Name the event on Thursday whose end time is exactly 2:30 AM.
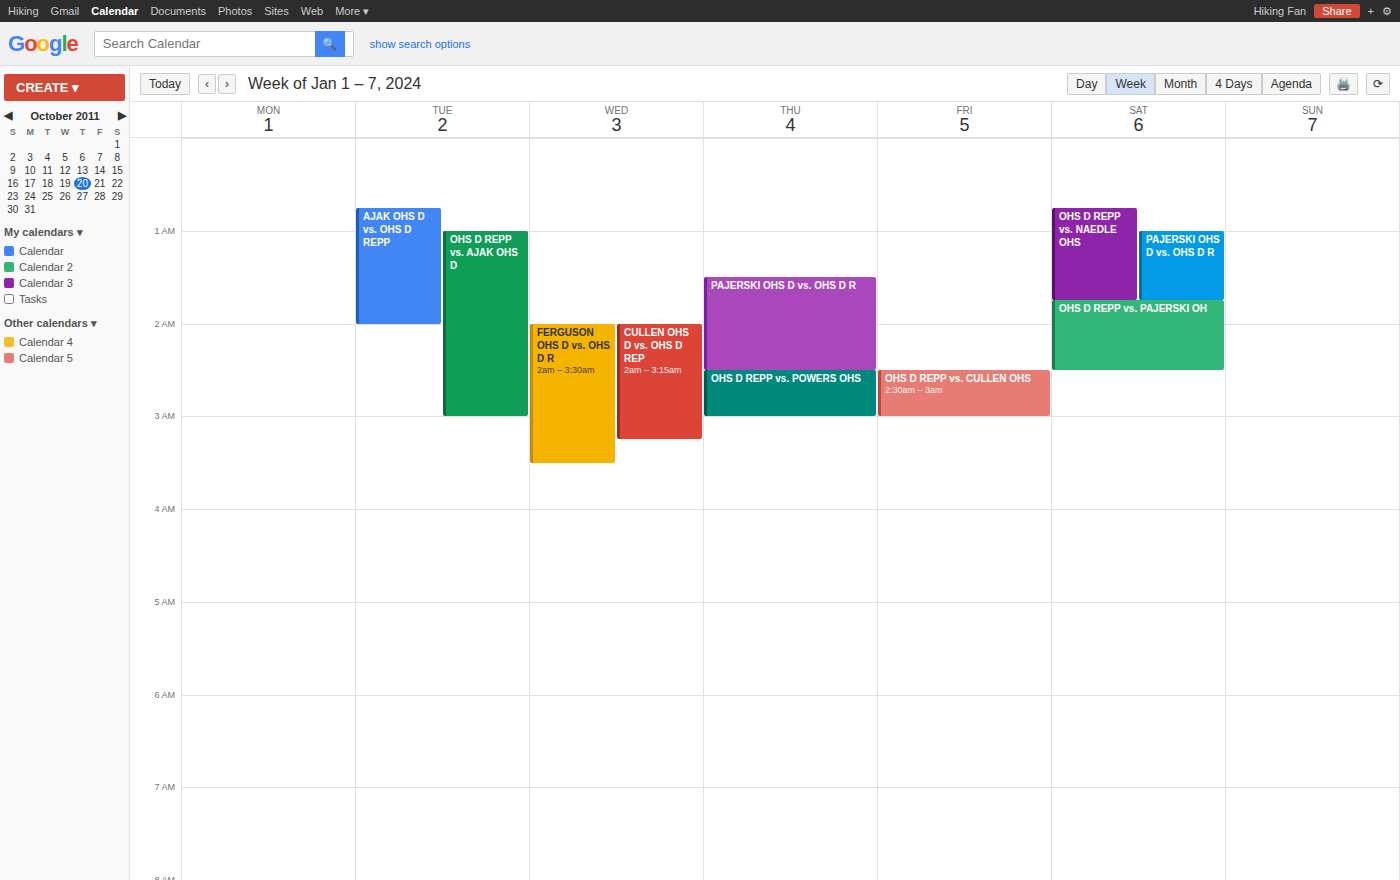
"PAJERSKI OHS D vs. OHS D R"